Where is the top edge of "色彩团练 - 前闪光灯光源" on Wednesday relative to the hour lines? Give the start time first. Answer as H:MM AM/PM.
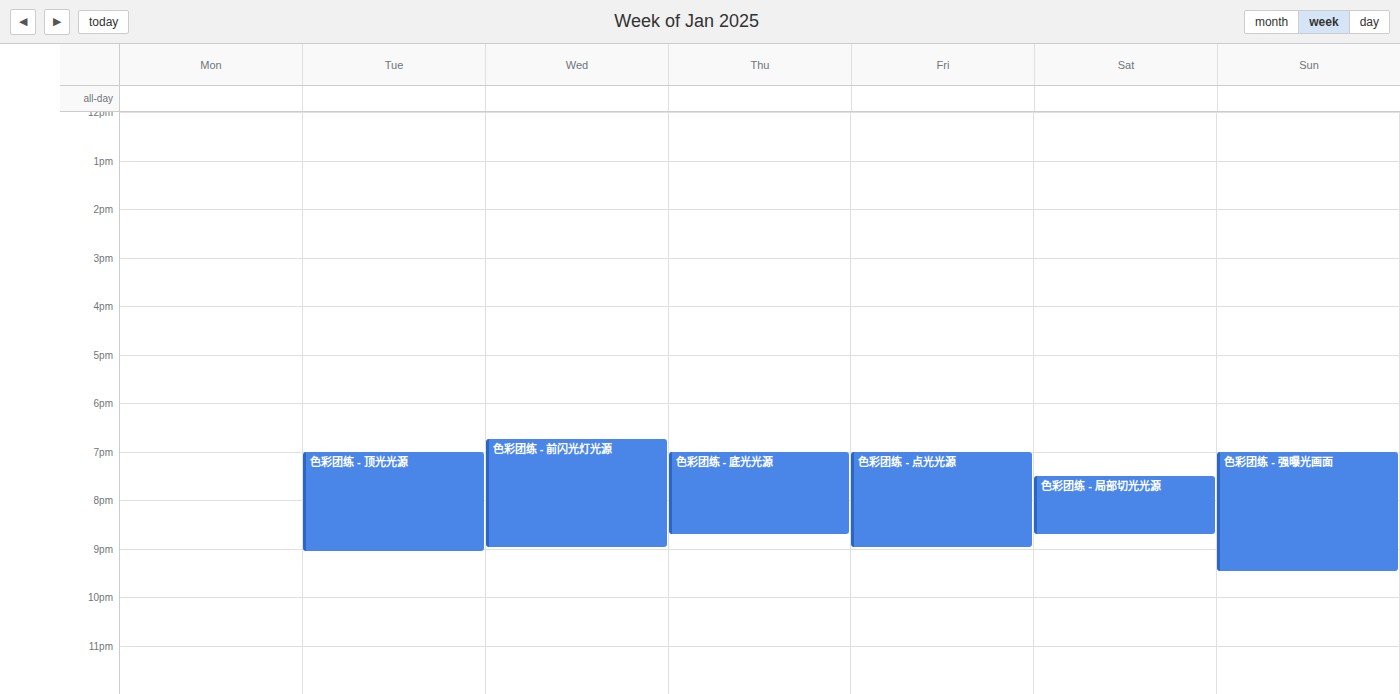
6:45 PM -- neither: three quarters of the way from the 6 PM line to the 7 PM line.